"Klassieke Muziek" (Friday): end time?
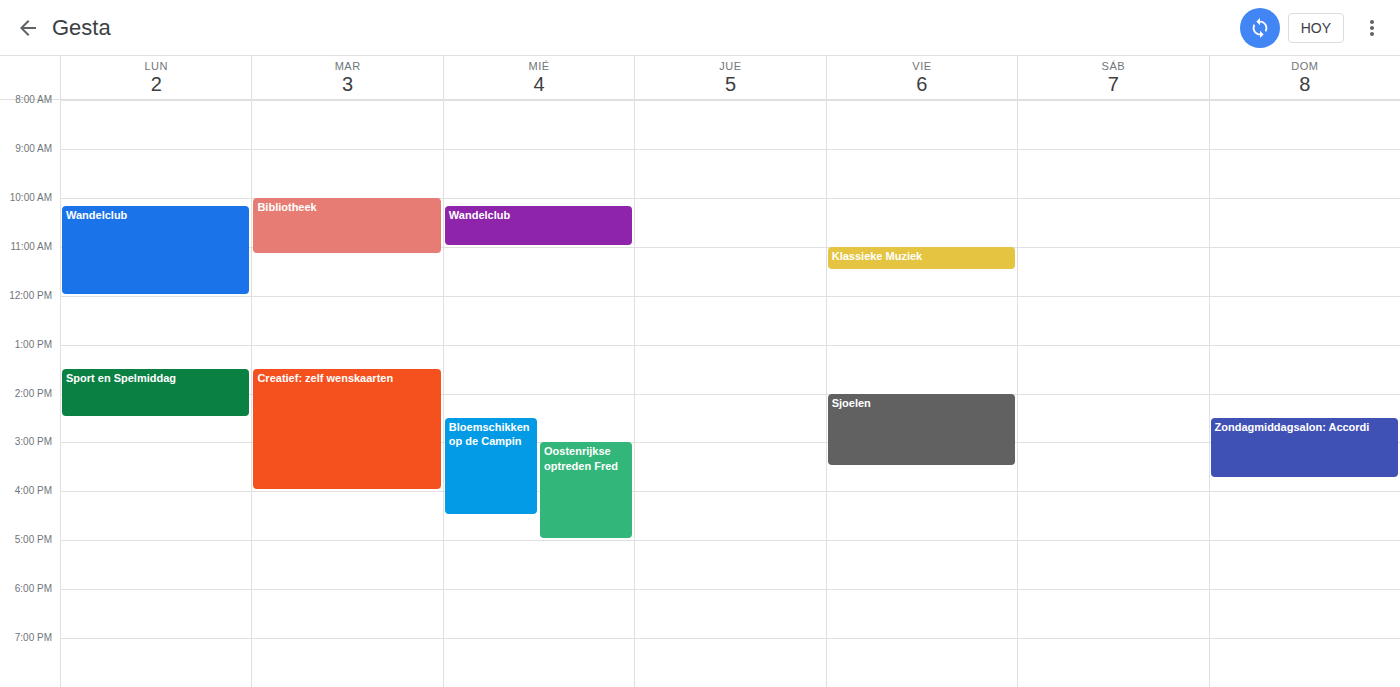
11:30 AM